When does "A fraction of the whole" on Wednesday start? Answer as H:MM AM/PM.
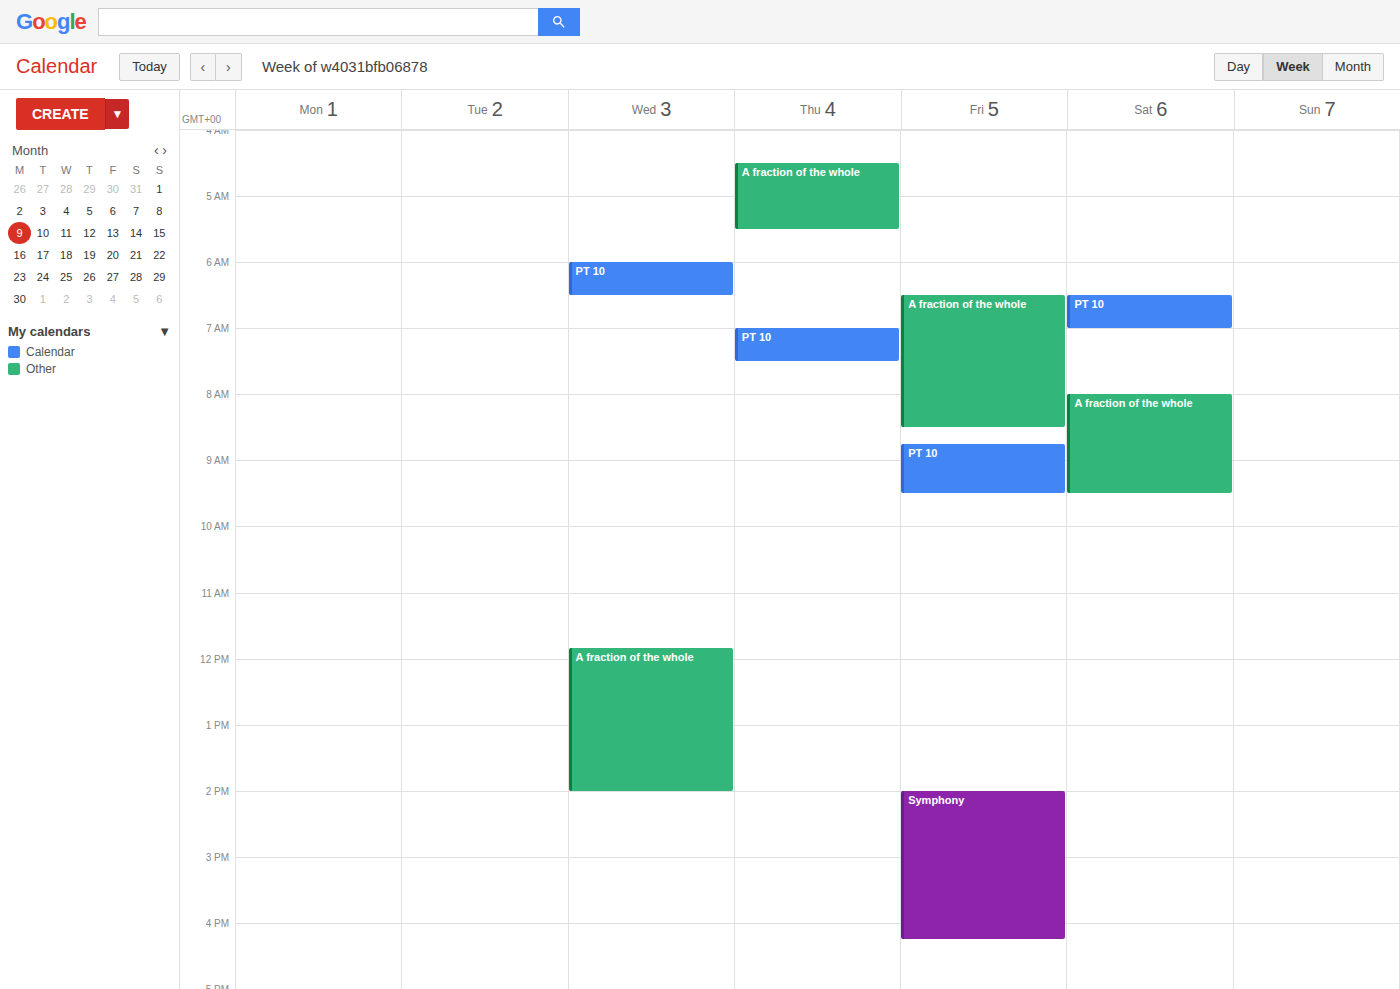
11:50 AM